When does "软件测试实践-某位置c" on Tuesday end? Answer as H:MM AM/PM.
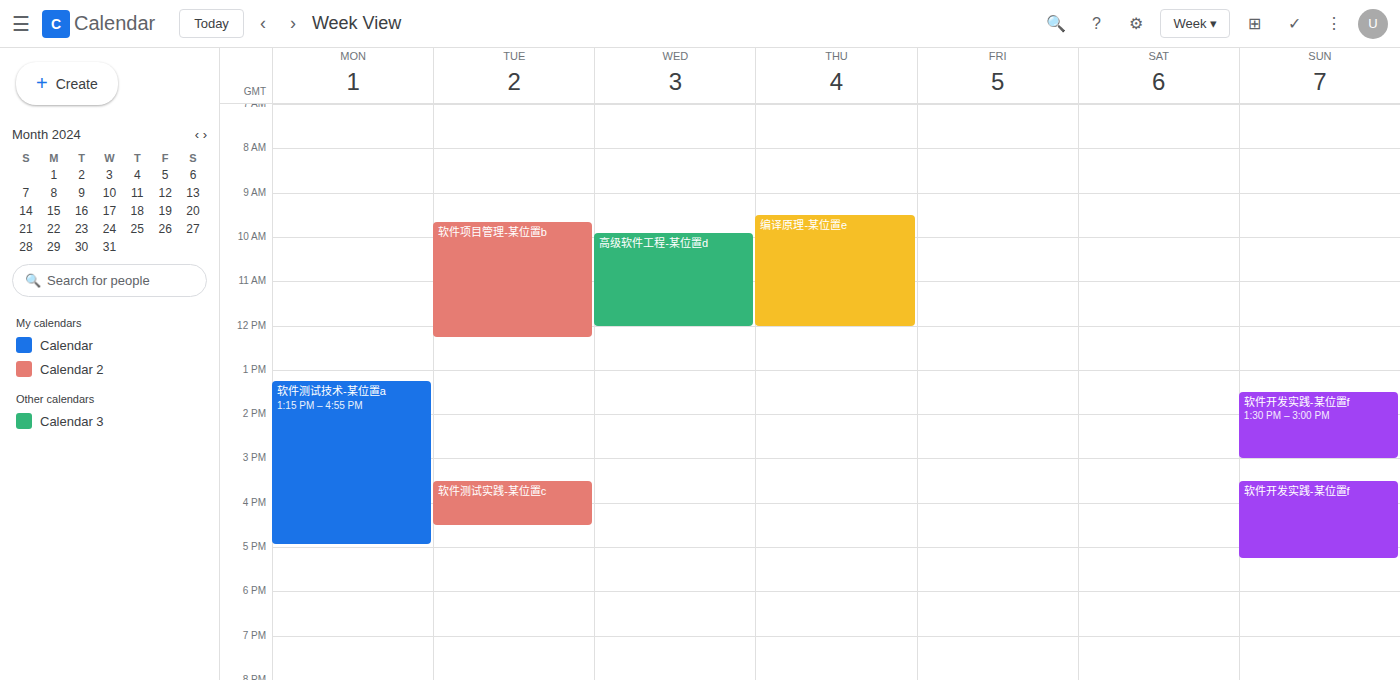
4:30 PM